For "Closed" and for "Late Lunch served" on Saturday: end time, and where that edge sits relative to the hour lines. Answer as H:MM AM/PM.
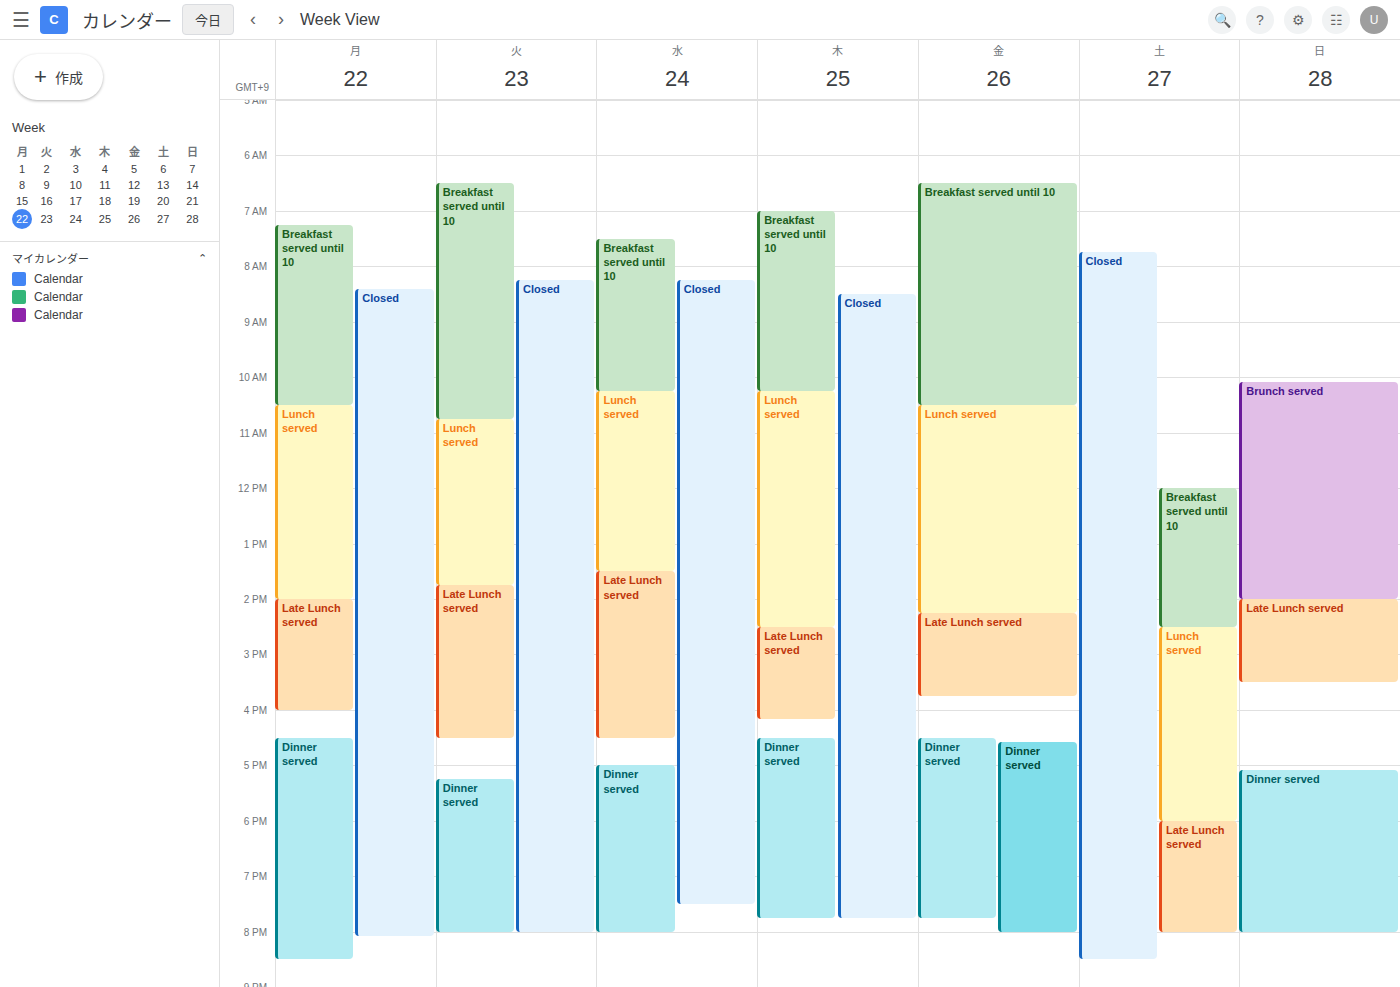
"Closed": 8:30 PM, halfway between the 8 PM and 9 PM lines. "Late Lunch served": 8:00 PM, exactly on the 8 PM line.